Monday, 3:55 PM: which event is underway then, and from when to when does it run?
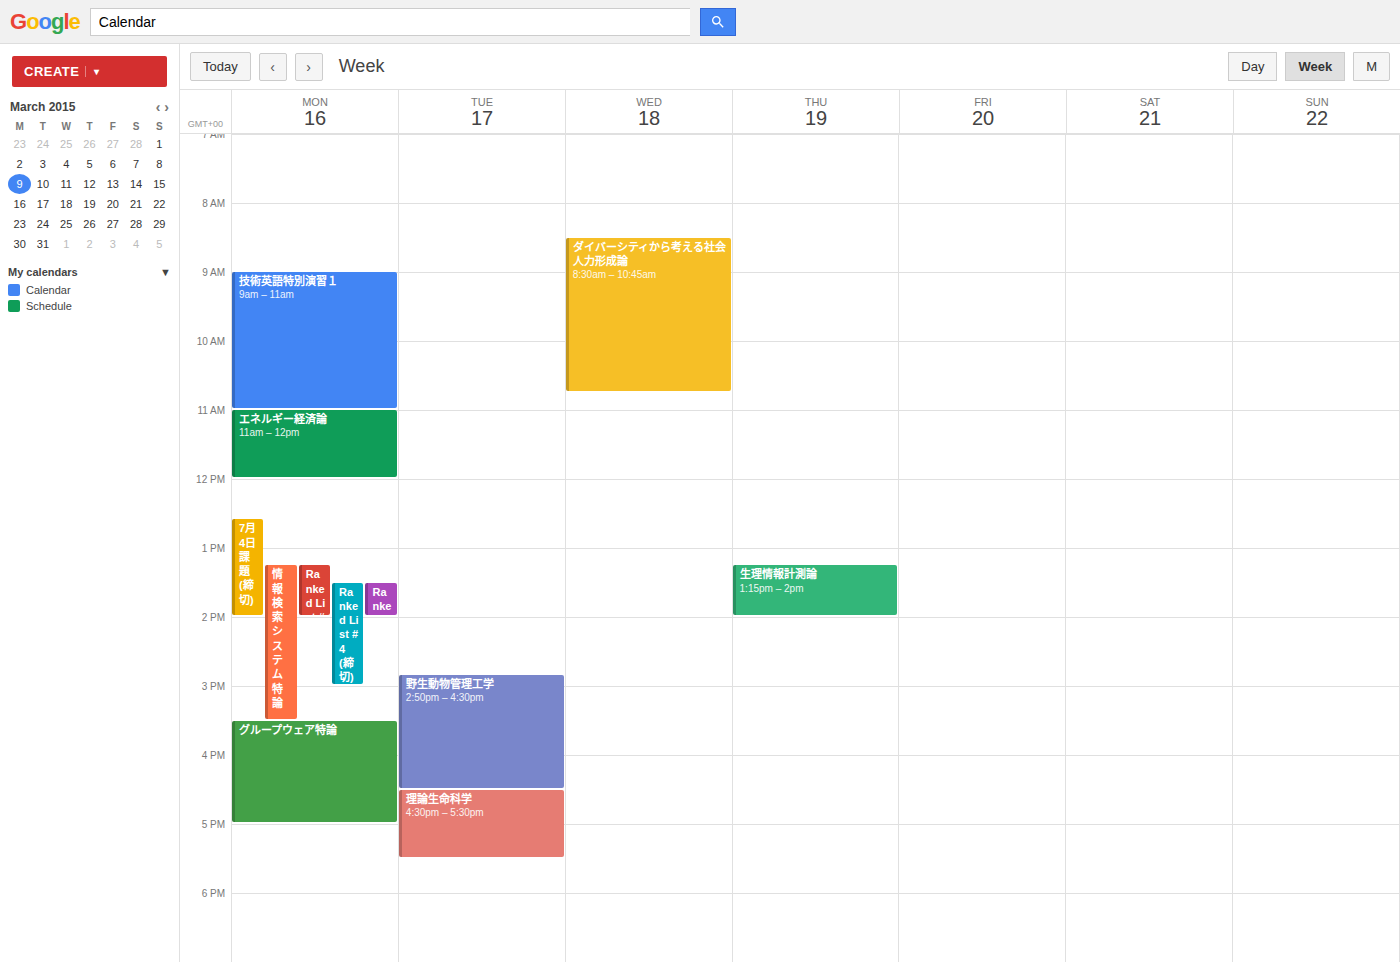
"グループウェア特論", 3:30 PM to 5:00 PM